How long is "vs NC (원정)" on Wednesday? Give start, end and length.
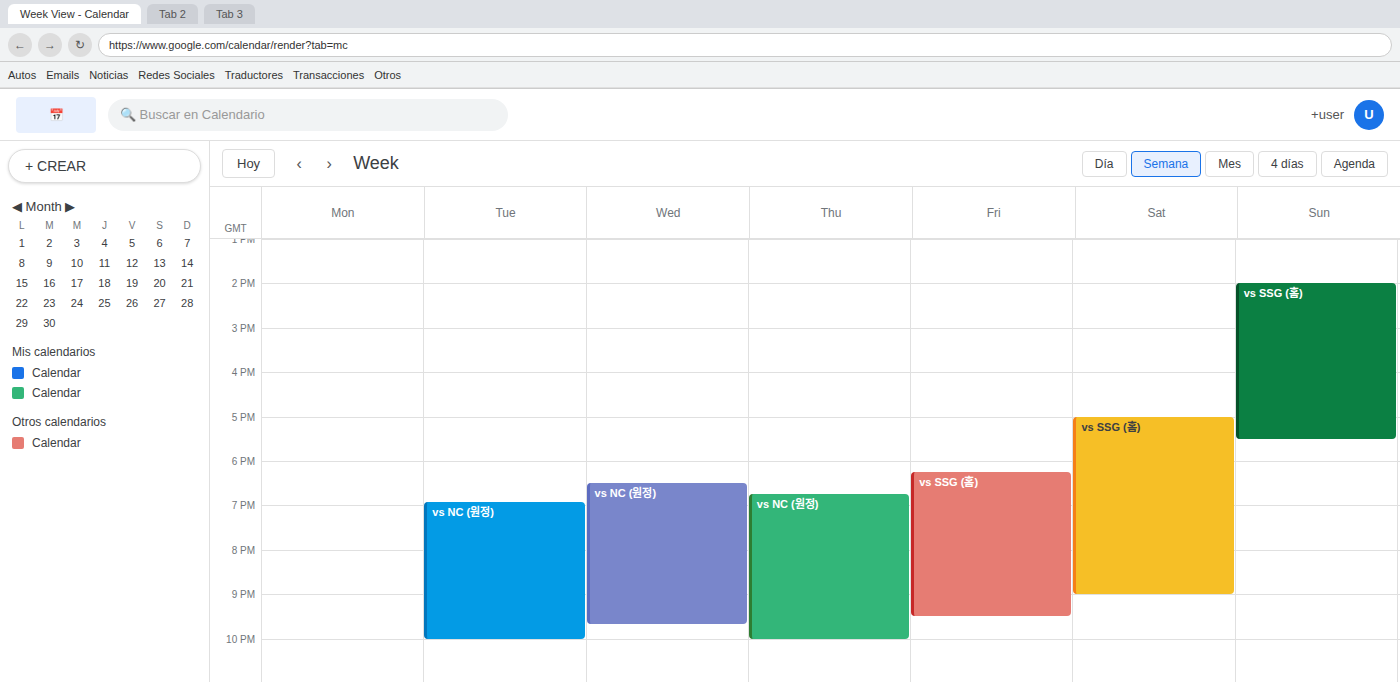
6:30 PM to 9:40 PM, 3 hours 10 minutes